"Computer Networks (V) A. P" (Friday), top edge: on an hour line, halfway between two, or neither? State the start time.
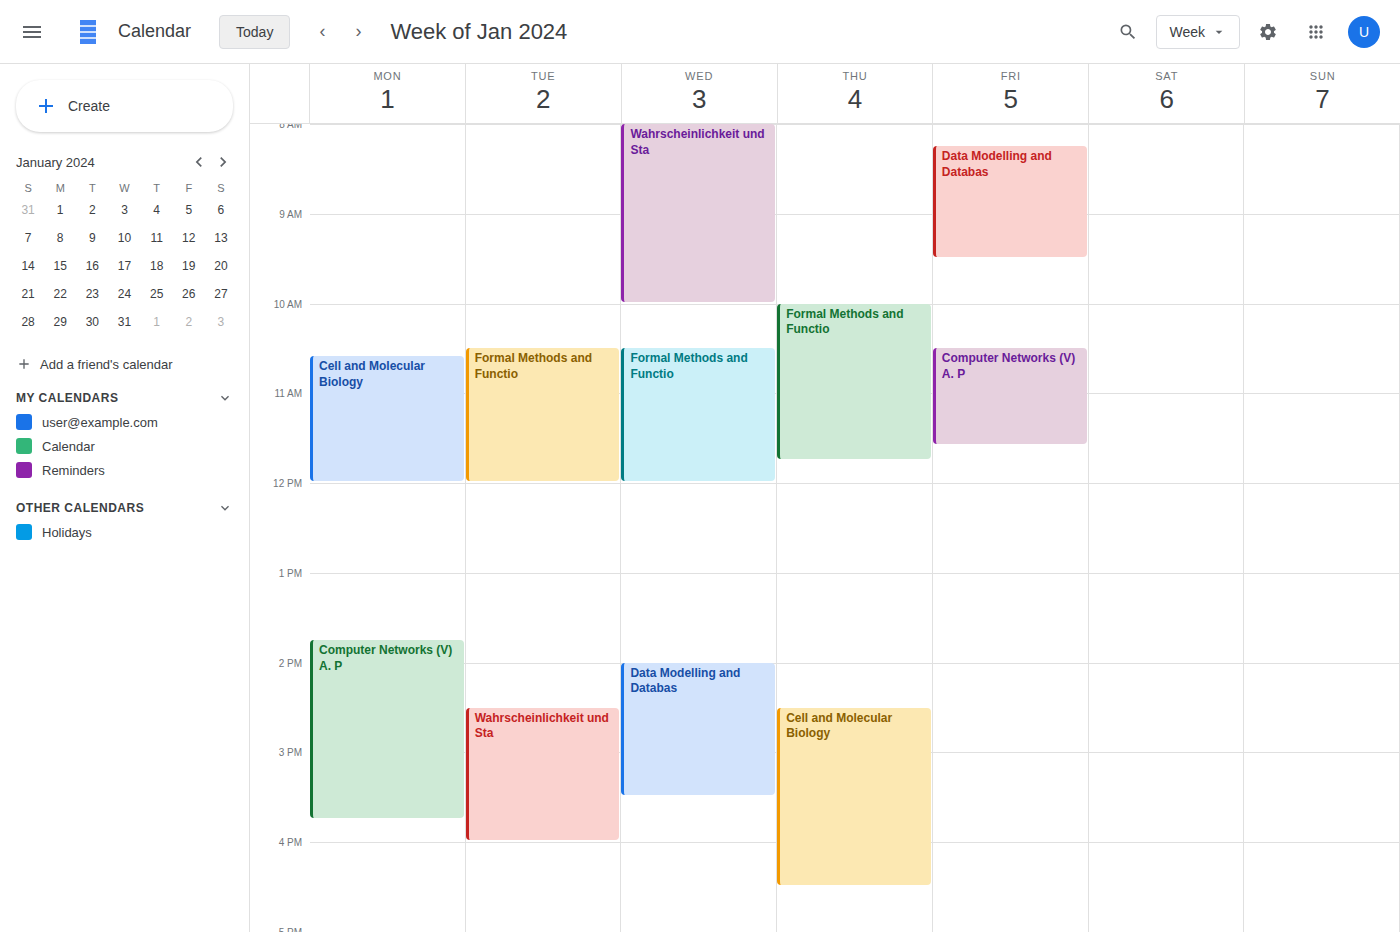
10:30 AM -- halfway between the 10 AM and 11 AM lines.